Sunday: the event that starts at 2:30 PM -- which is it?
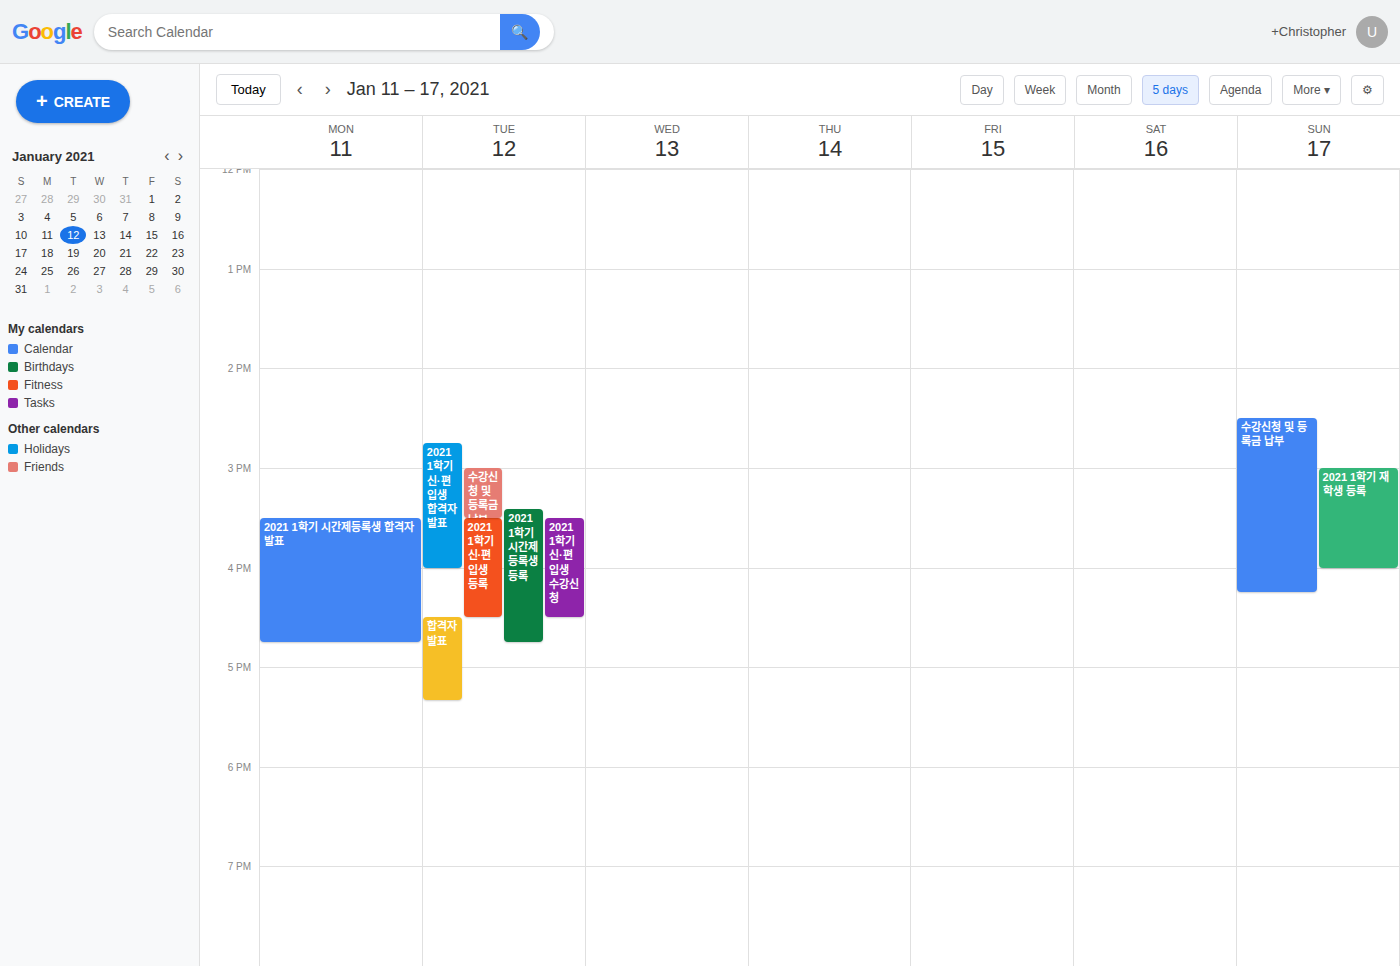
"수강신청 및 등록금 납부"